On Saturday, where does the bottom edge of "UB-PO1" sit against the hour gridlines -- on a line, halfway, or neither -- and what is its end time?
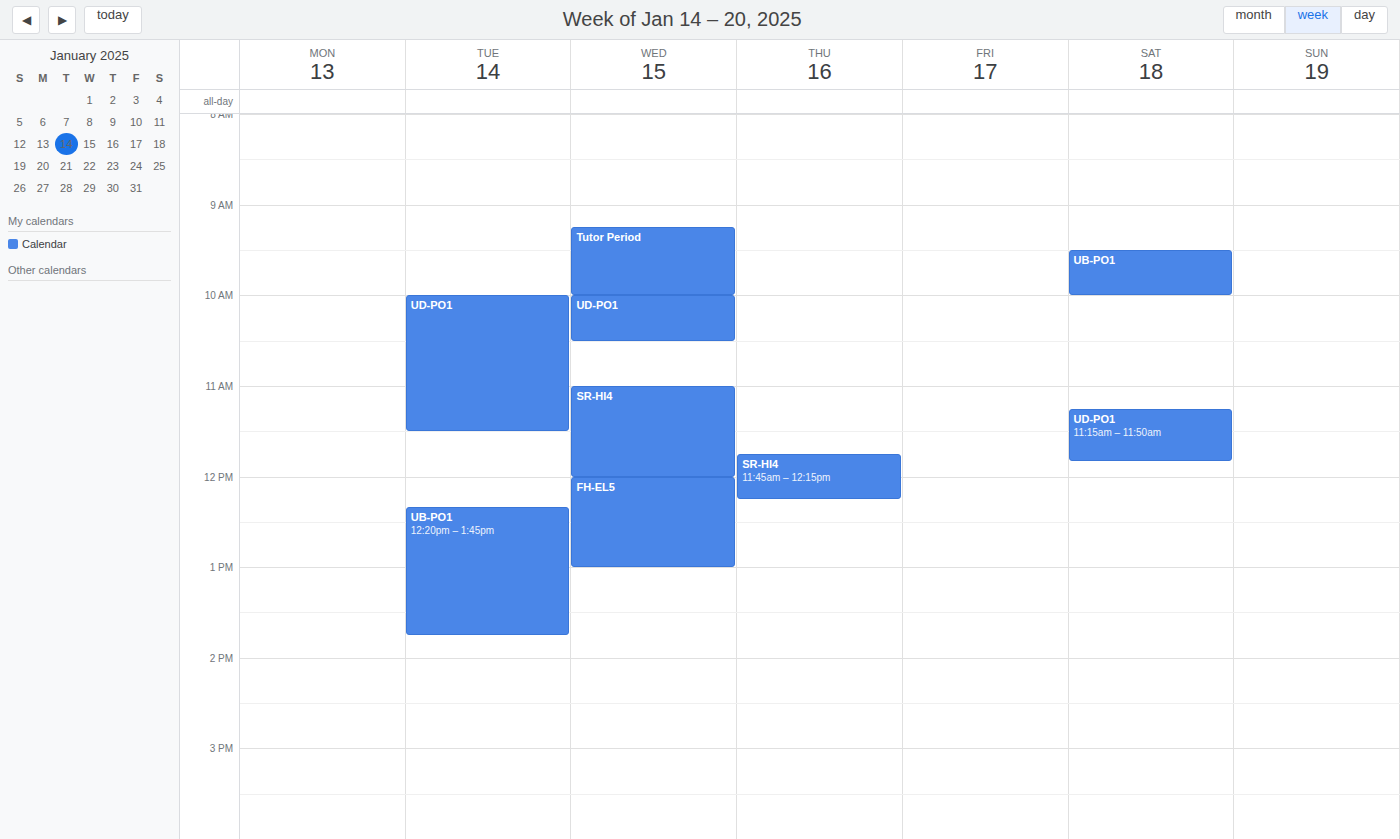
10:00 -- exactly on the 10:00 line.